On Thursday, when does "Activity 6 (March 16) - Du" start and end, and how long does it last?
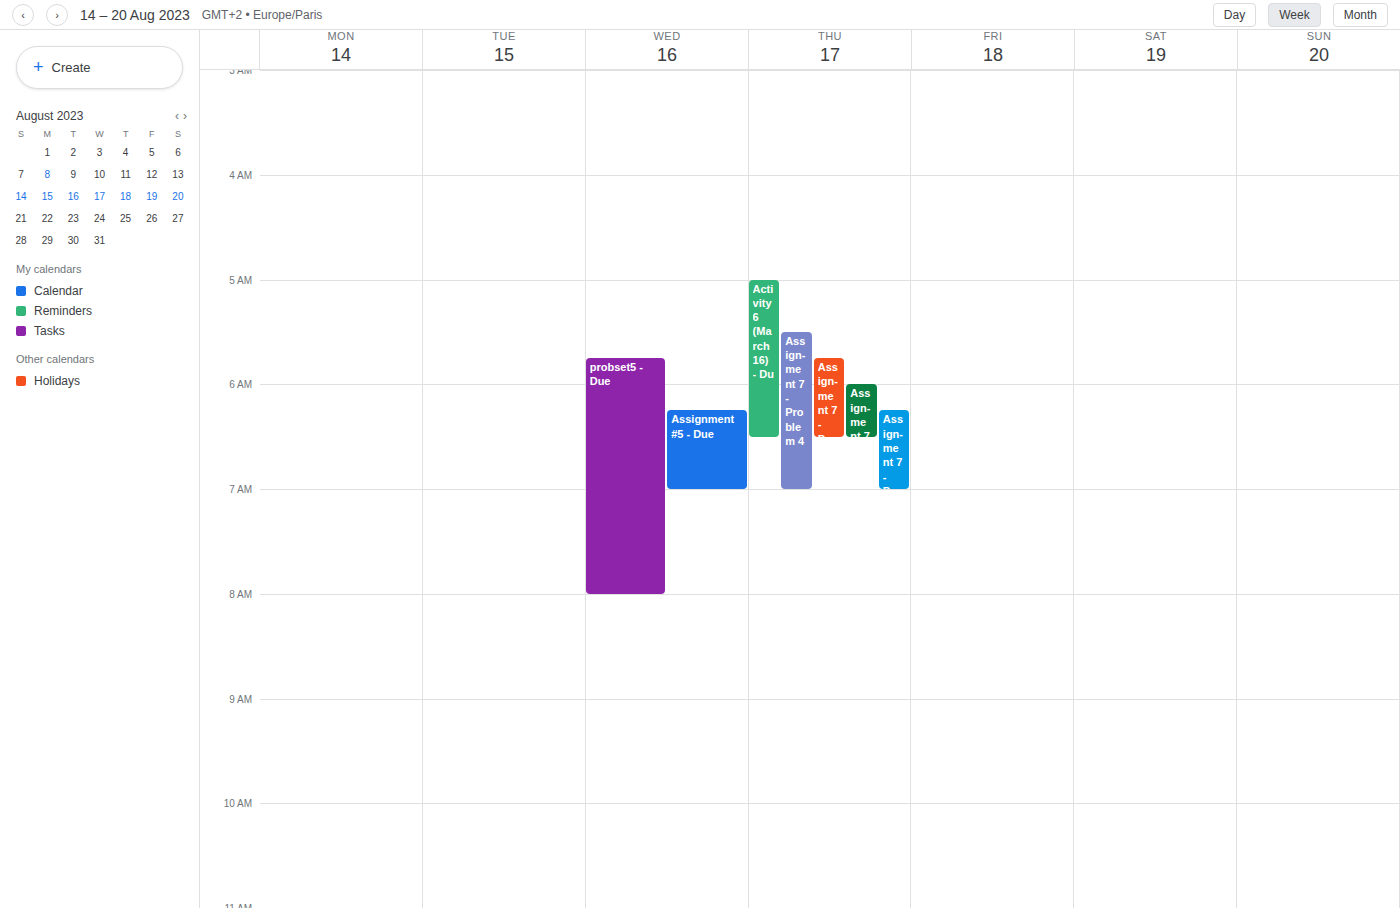
5:00 AM to 6:30 AM, 1 hour 30 minutes